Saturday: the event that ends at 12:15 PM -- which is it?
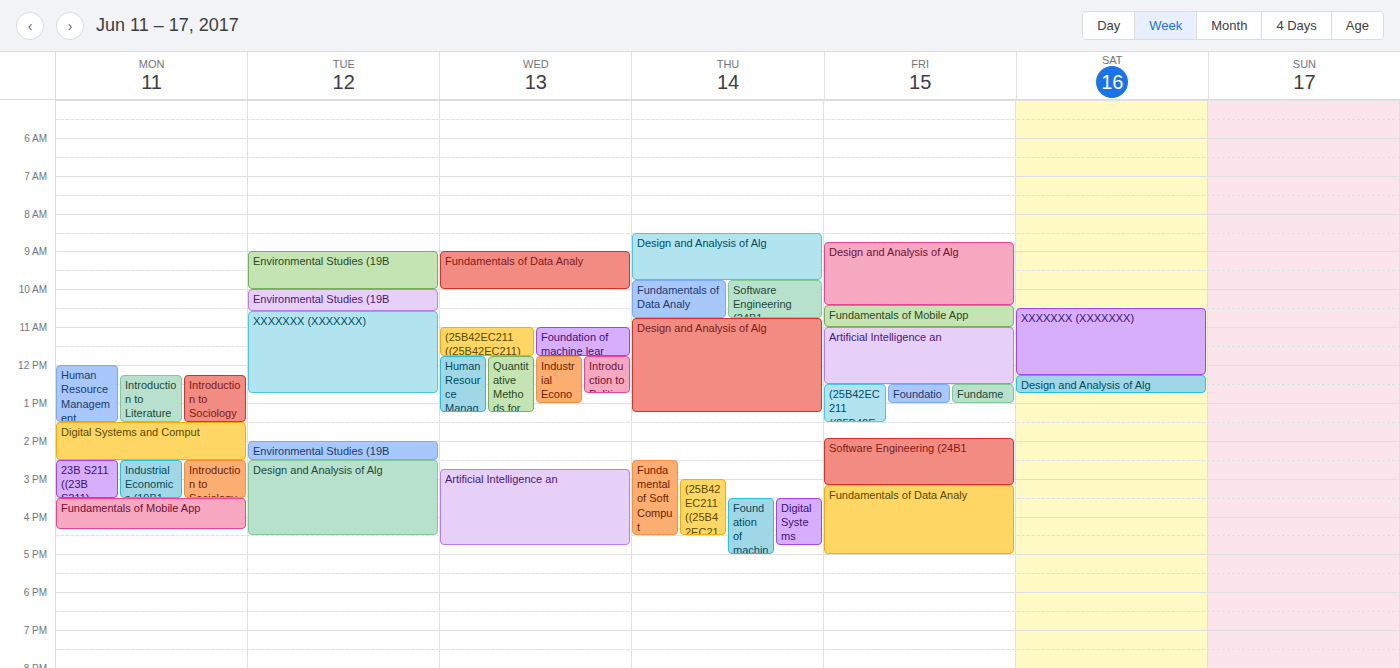
"XXXXXXX (XXXXXXX)"